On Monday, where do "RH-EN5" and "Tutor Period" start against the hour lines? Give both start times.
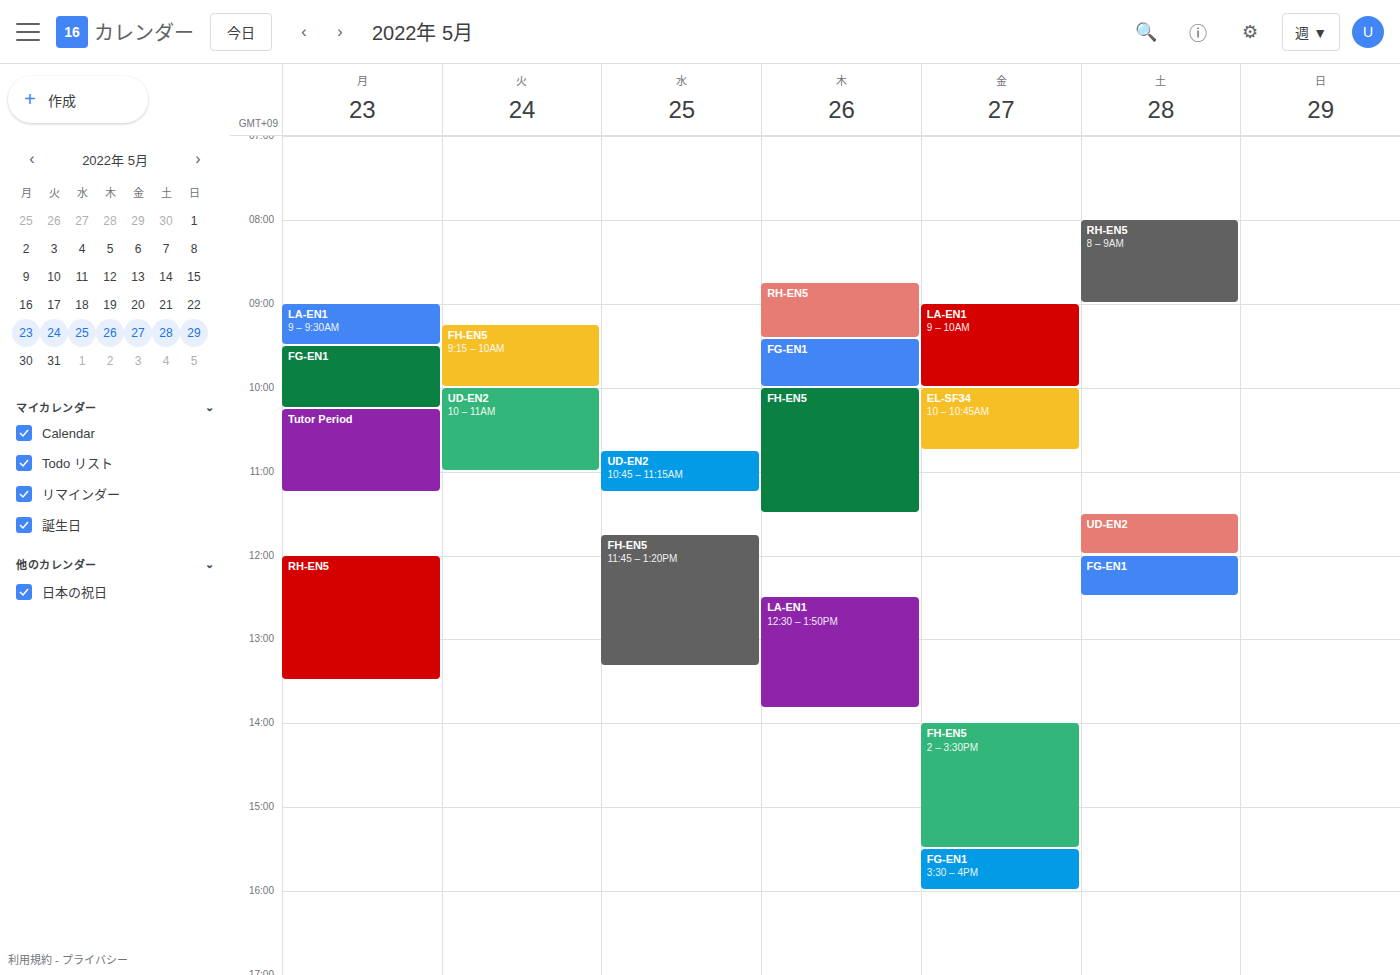
"RH-EN5": 12:00 PM, exactly on the 12 PM line. "Tutor Period": 10:15 AM, neither: a quarter of the way from the 10 AM line to the 11 AM line.